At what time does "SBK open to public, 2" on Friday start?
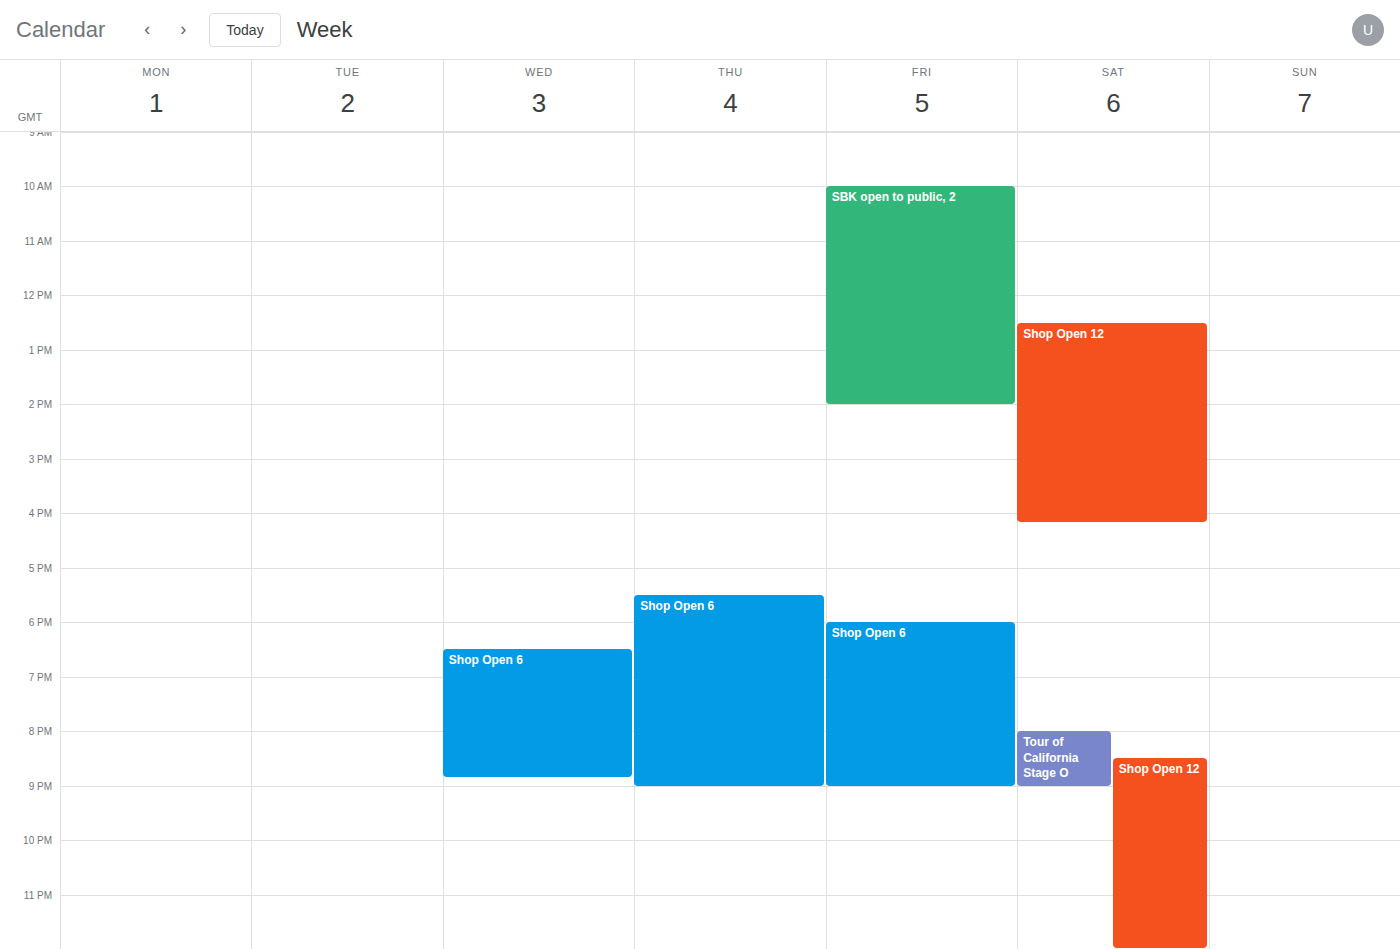
10:00 AM